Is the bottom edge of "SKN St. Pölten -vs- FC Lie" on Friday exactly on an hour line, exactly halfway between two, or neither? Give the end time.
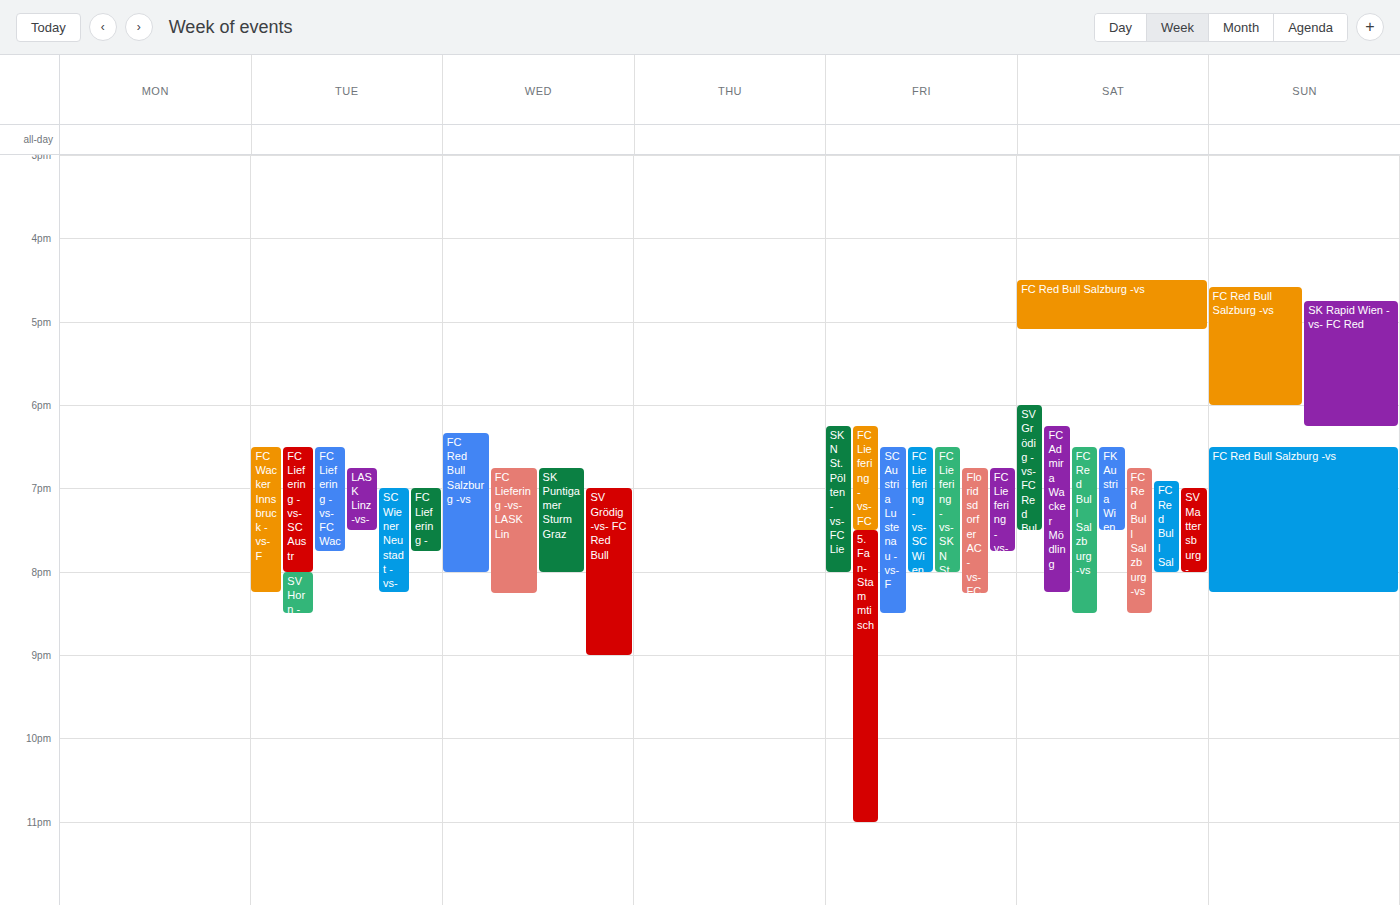
8:00 PM -- exactly on the 8 PM line.